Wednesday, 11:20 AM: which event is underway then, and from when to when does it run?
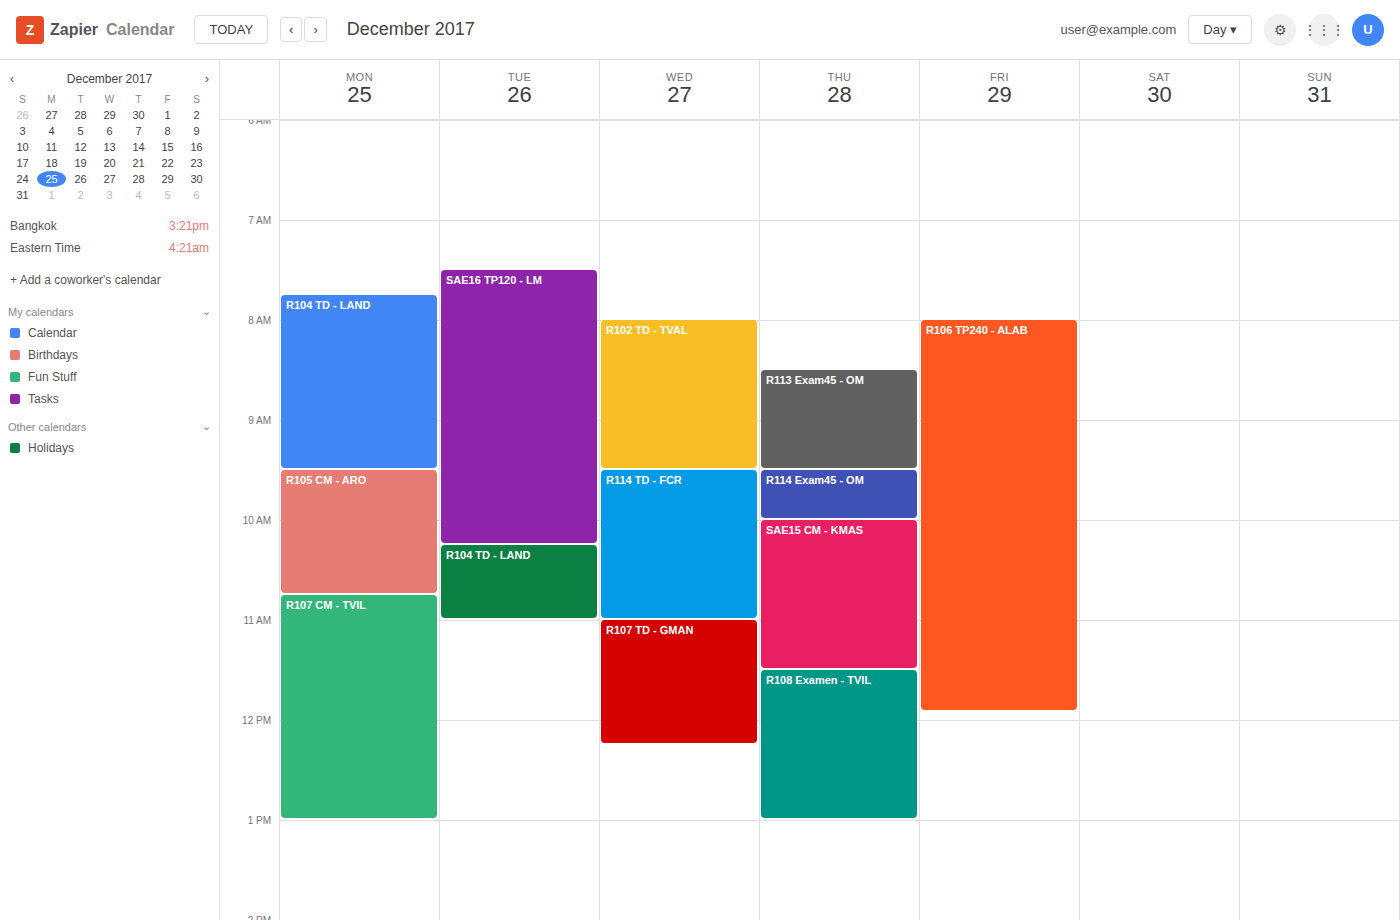
"R107 TD - GMAN", 11:00 AM to 12:15 PM